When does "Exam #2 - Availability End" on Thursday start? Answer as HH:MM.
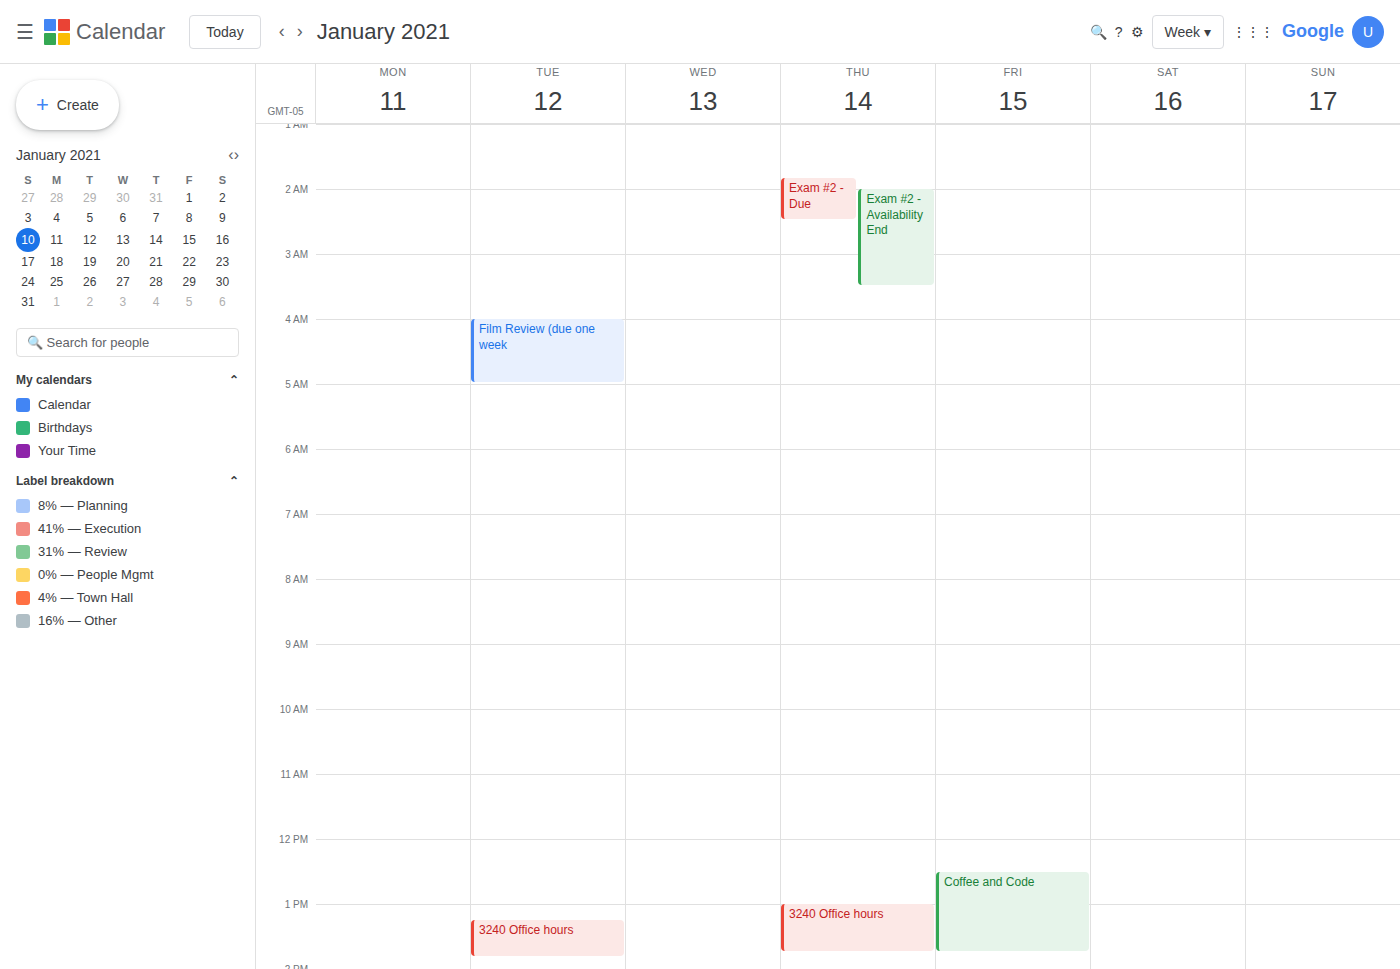
02:00